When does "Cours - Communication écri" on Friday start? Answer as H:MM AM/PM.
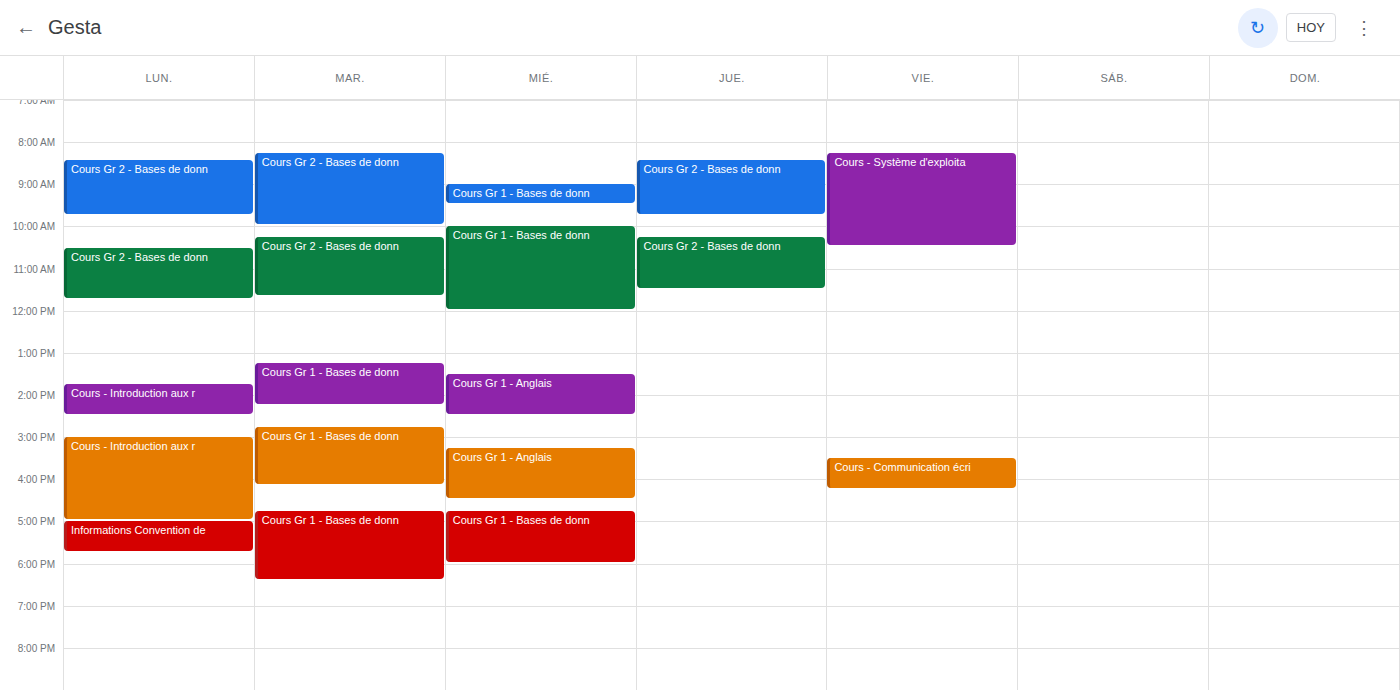
3:30 PM